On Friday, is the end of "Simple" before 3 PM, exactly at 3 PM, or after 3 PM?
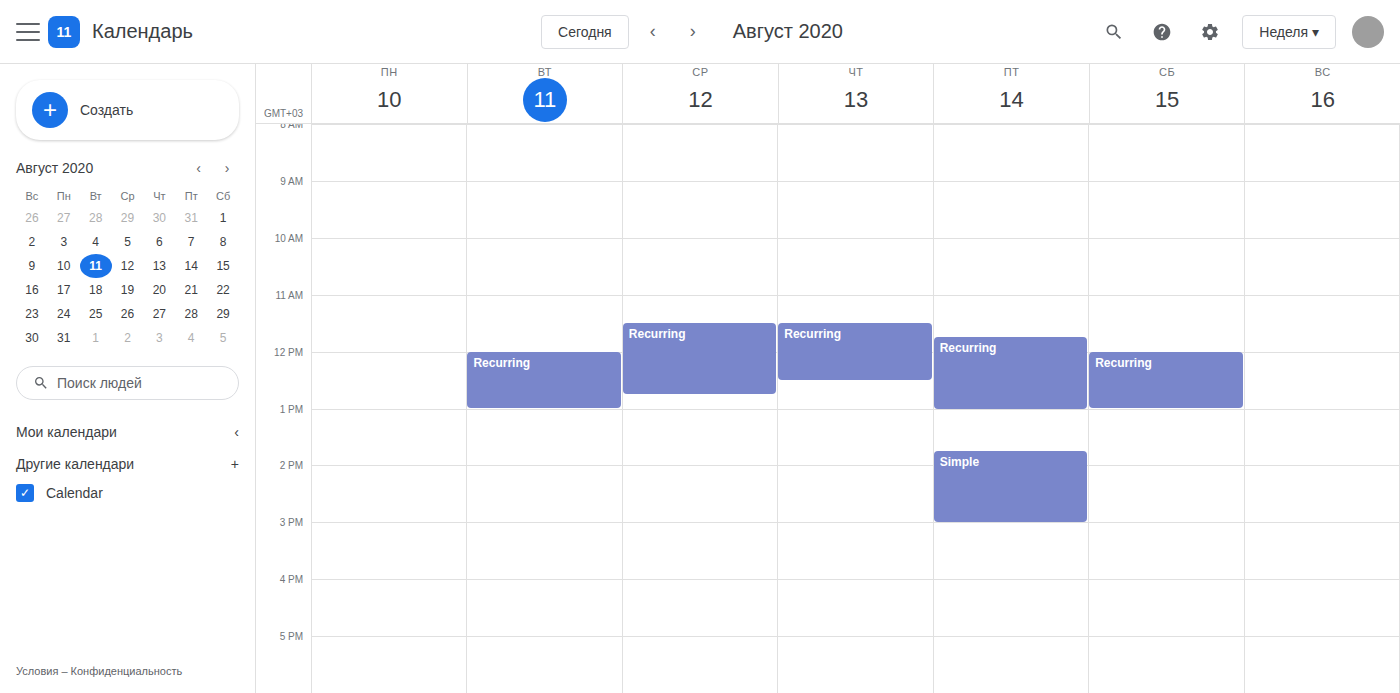
3:00 PM -- exactly at 3 PM, on the 3 PM line.